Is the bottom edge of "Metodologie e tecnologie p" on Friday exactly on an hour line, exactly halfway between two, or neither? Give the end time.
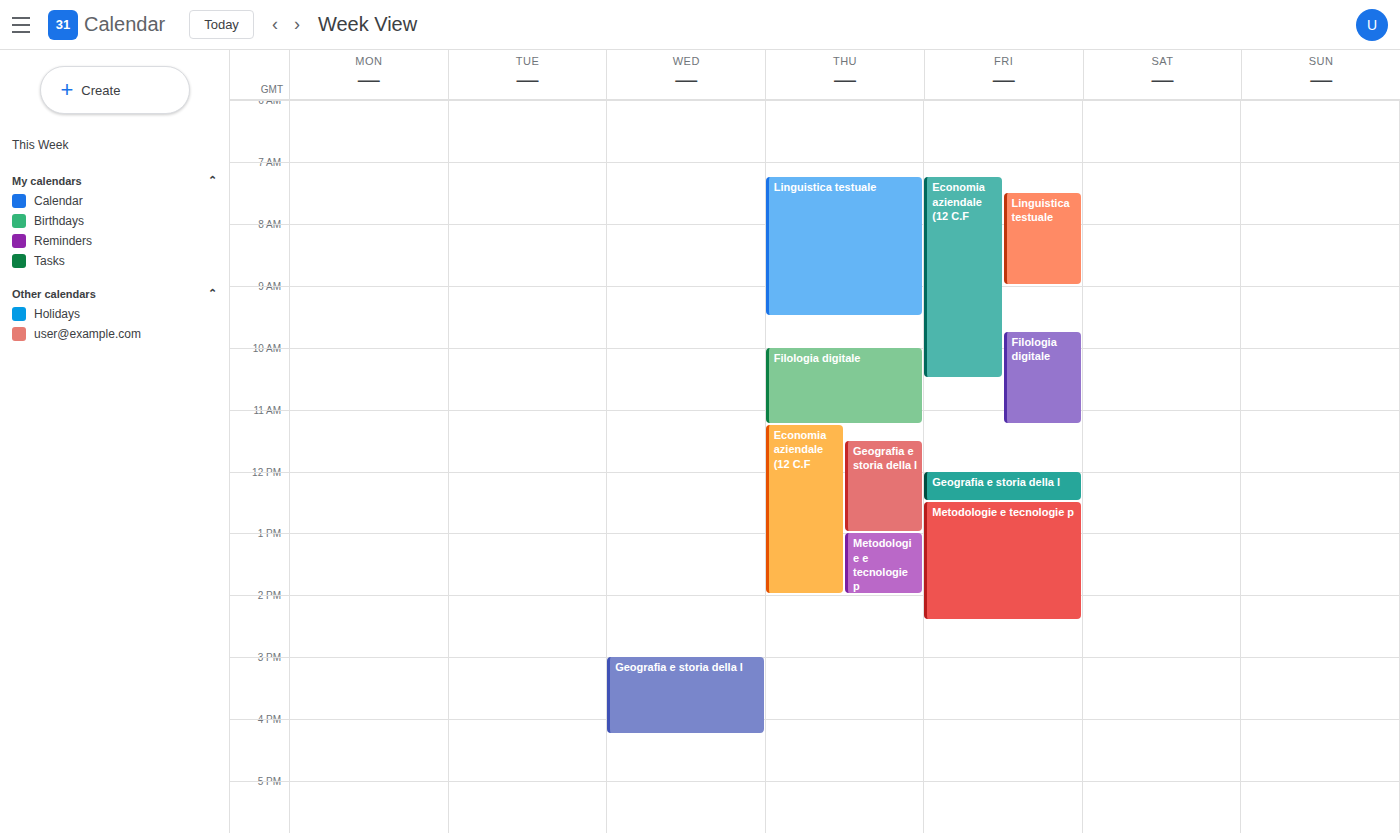
2:25 PM -- neither: 25 minutes below the 2 PM line and 35 minutes above the 3 PM line.